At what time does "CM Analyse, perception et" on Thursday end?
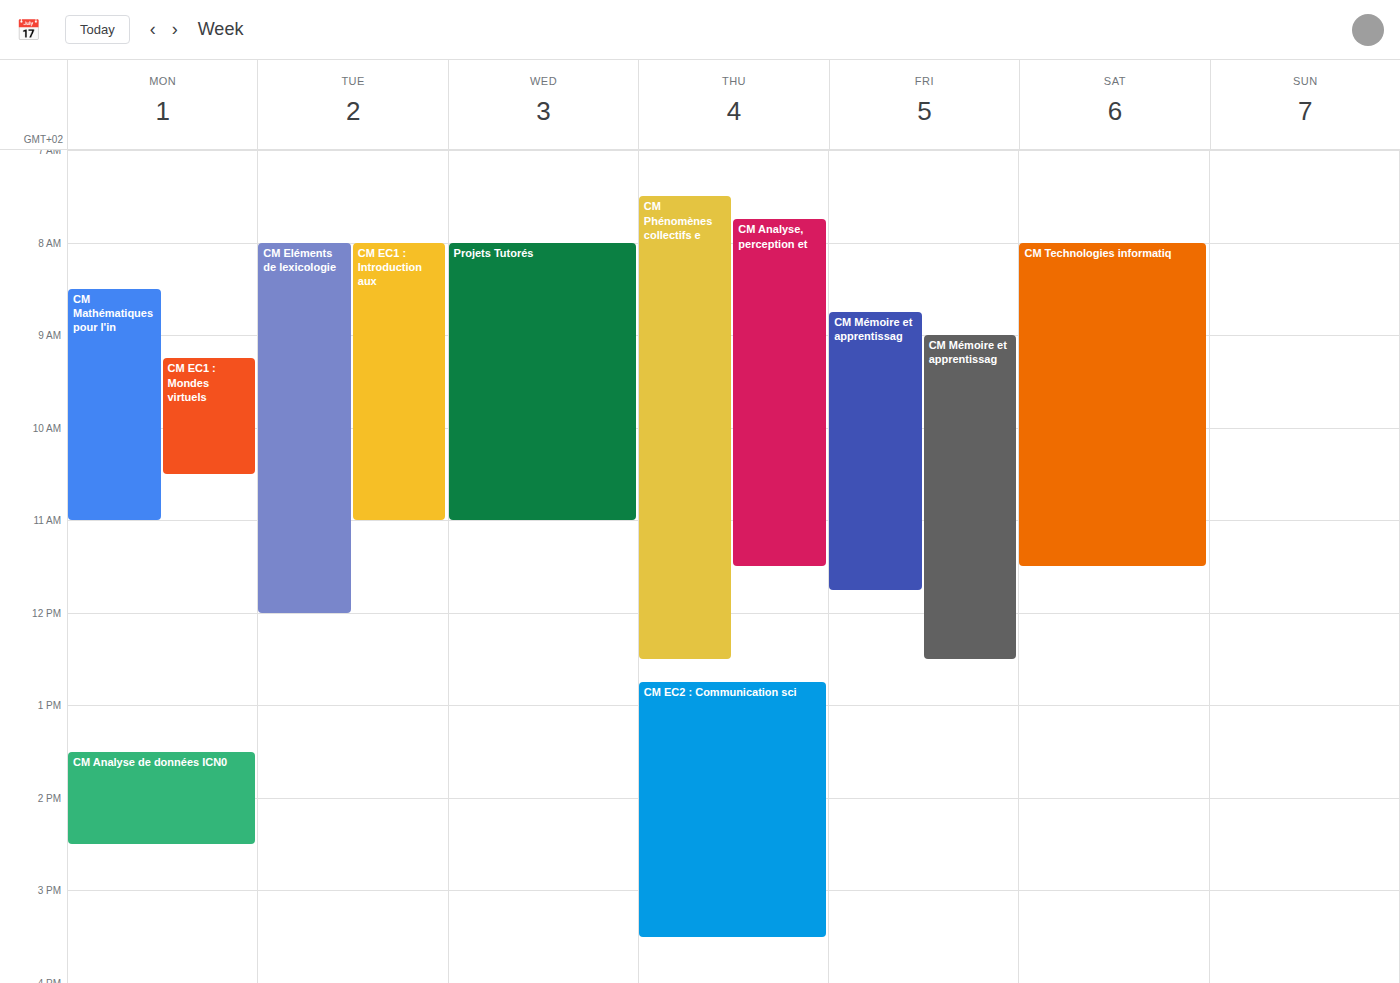
11:30 AM